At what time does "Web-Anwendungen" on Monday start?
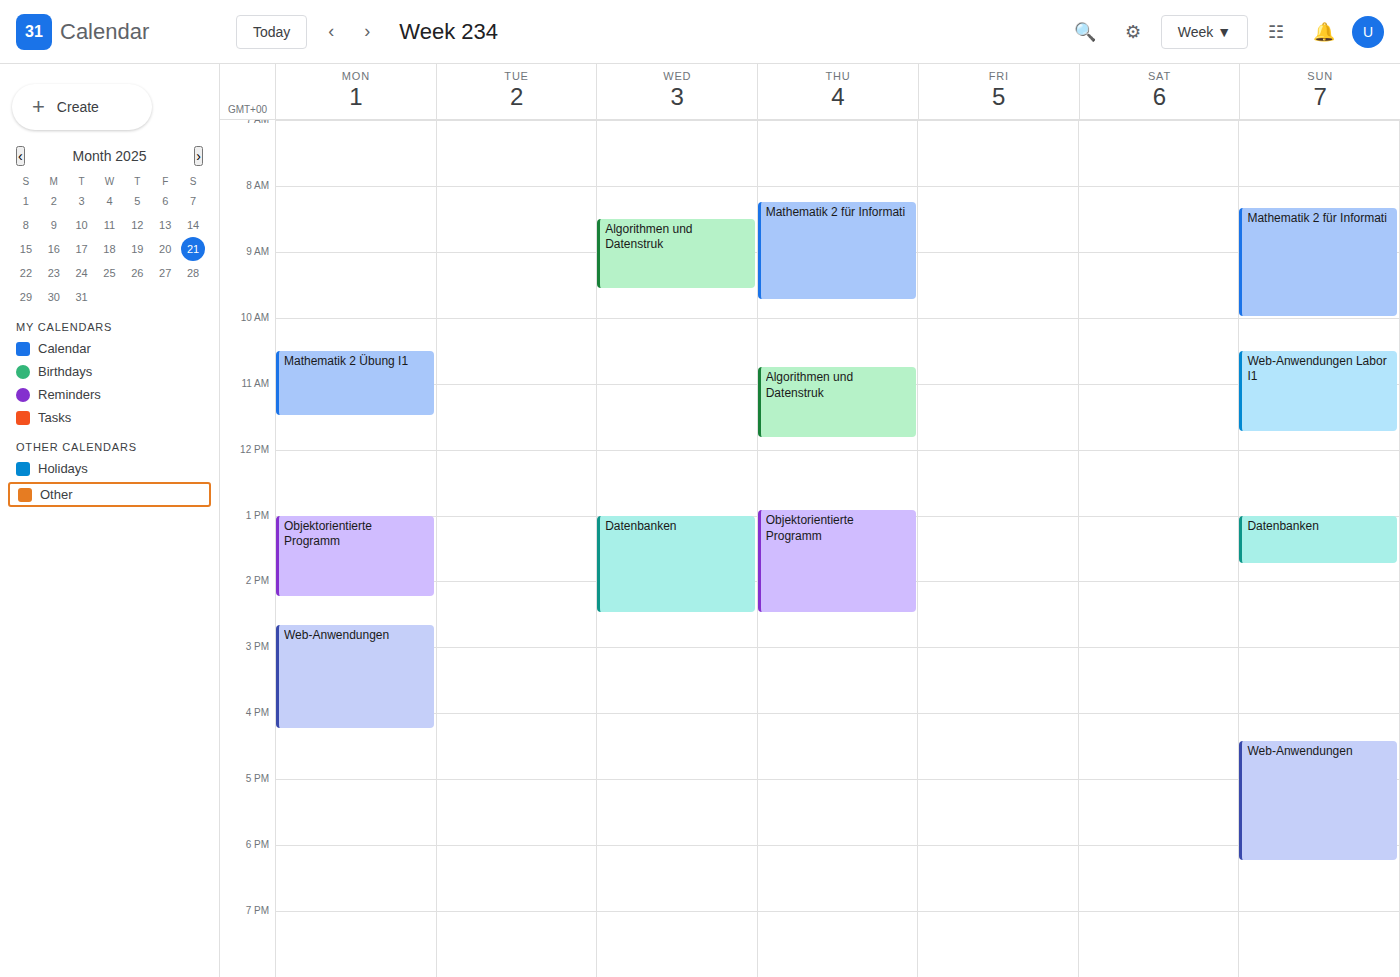
2:40 PM